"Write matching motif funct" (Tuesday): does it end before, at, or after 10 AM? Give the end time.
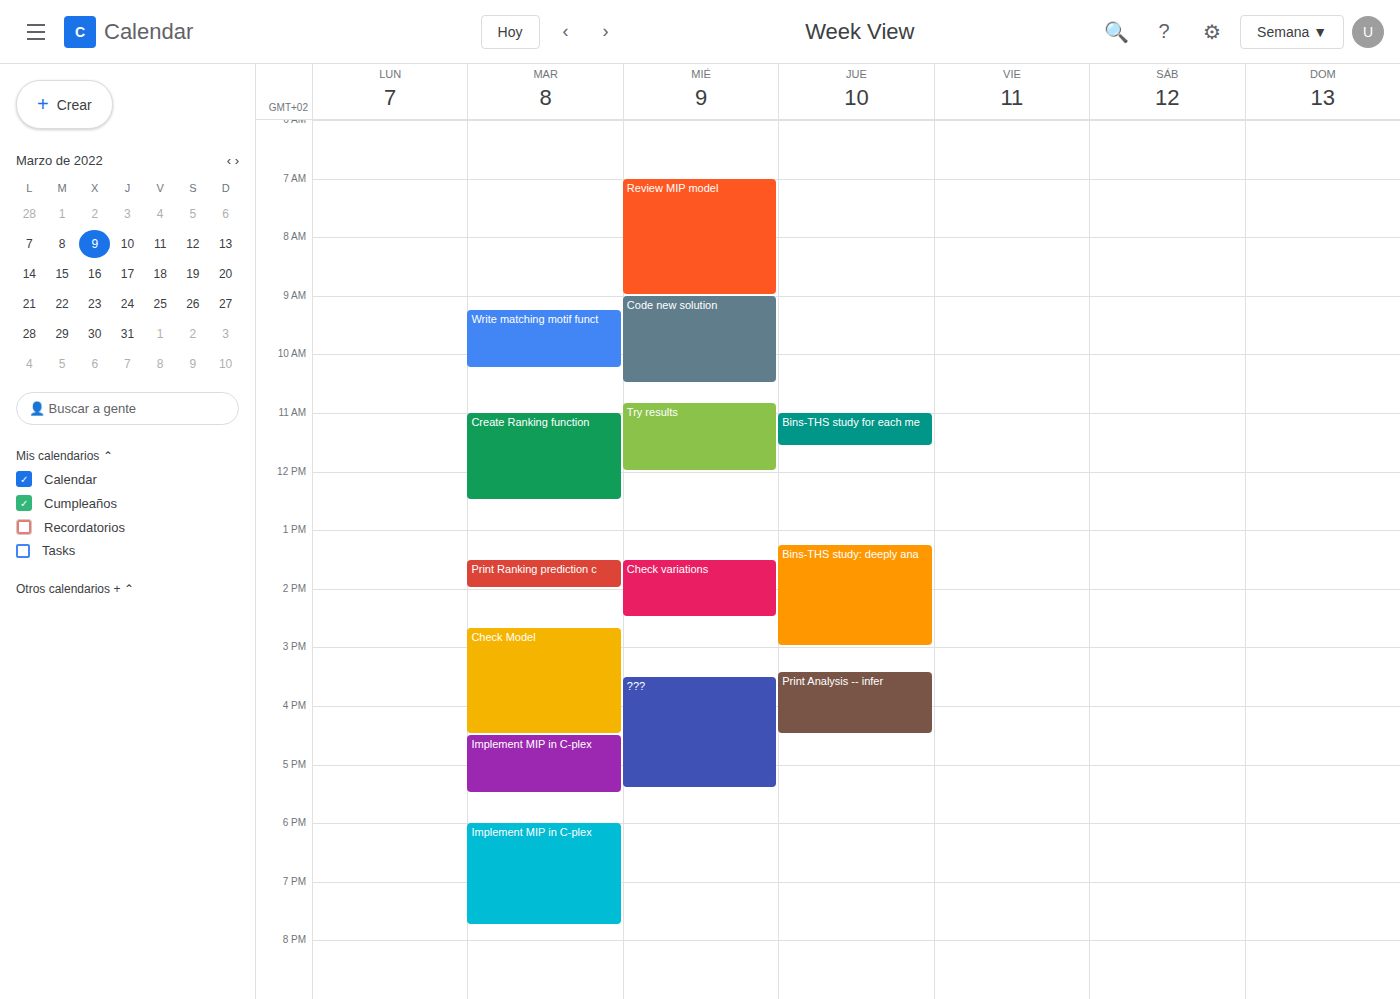
10:15 AM -- after 10 AM, 15 minutes below the 10 AM line.